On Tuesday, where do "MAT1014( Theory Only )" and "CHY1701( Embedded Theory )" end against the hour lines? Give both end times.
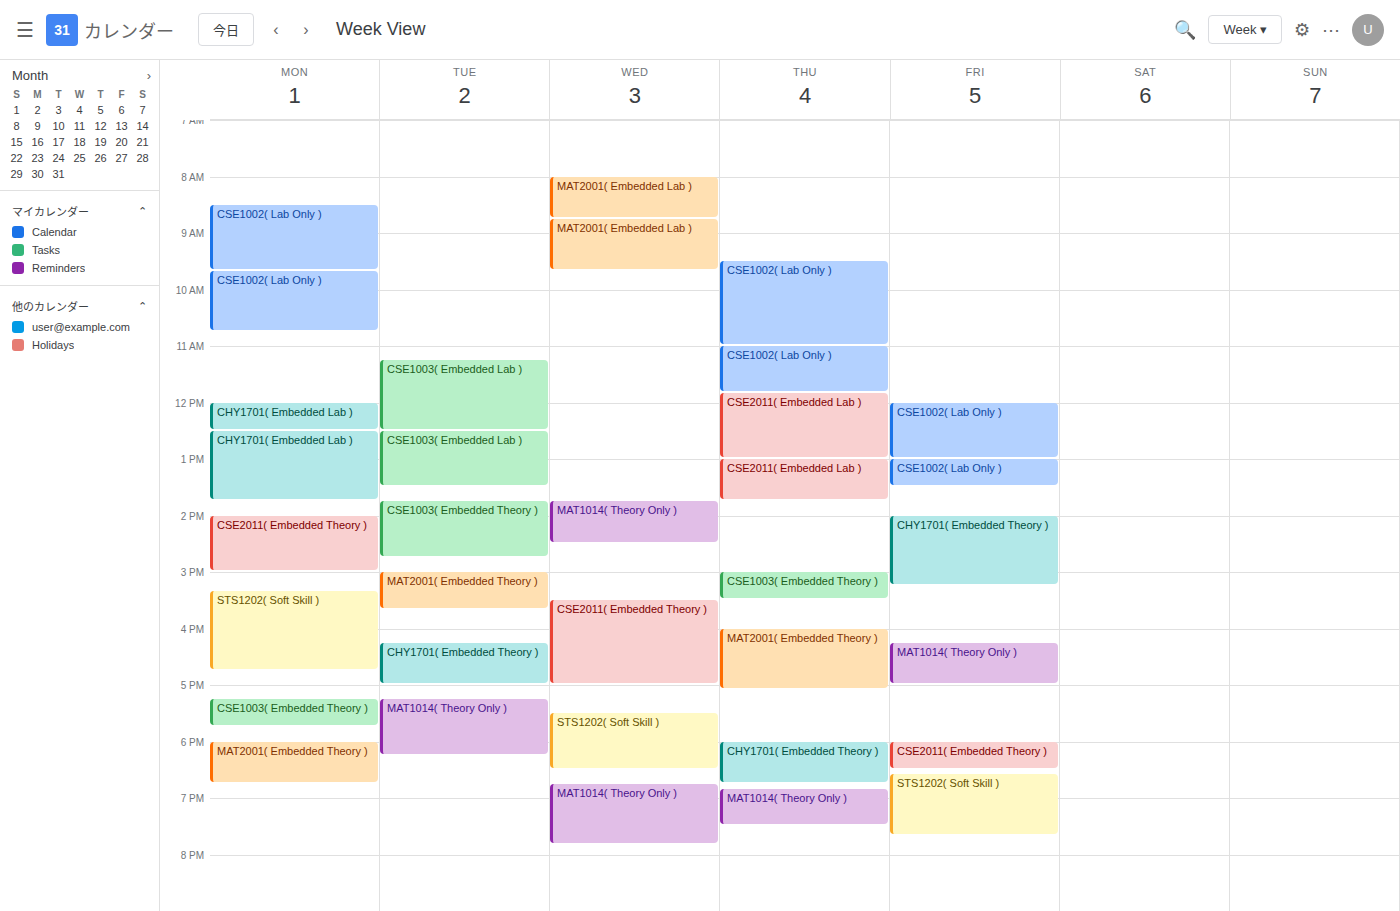
"MAT1014( Theory Only )": 6:15 PM, neither: a quarter of the way from the 6 PM line to the 7 PM line. "CHY1701( Embedded Theory )": 5:00 PM, exactly on the 5 PM line.